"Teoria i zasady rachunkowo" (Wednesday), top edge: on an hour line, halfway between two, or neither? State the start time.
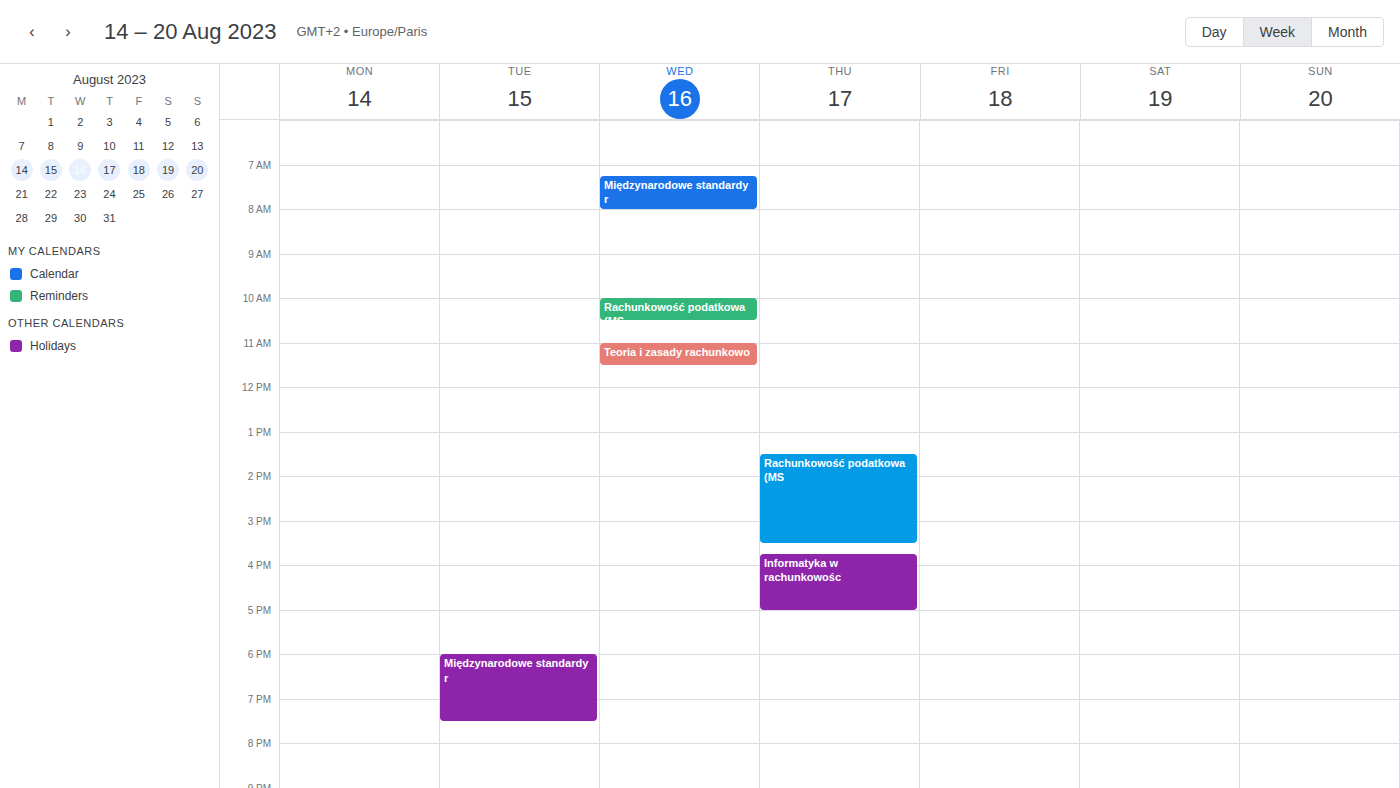
11:00 -- exactly on the 11:00 line.